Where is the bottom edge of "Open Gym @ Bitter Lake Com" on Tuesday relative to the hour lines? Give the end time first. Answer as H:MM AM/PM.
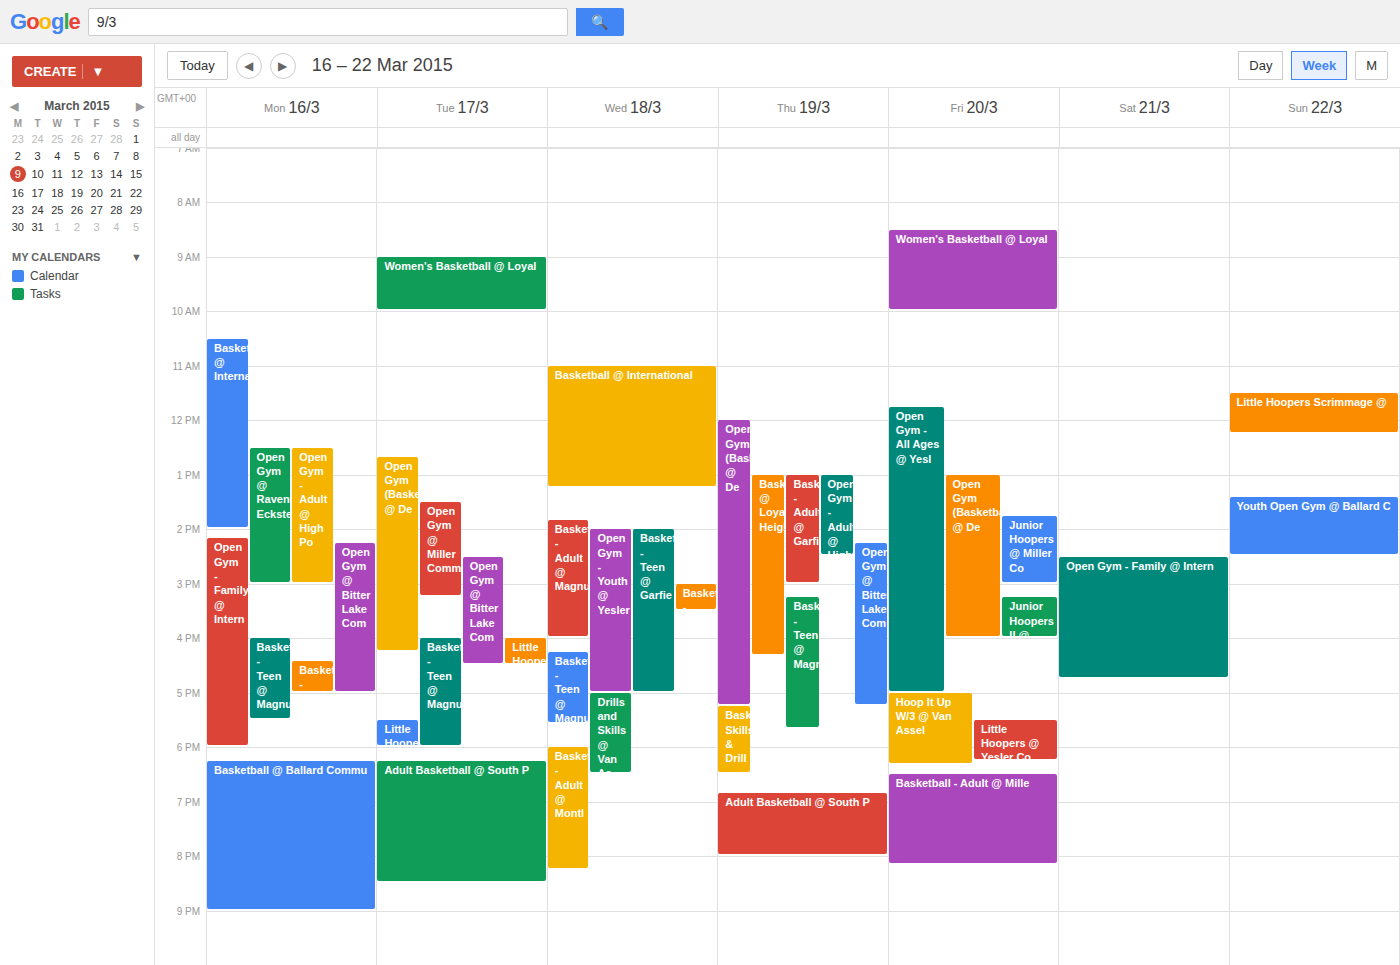
4:30 PM -- halfway between the 4 PM and 5 PM lines.